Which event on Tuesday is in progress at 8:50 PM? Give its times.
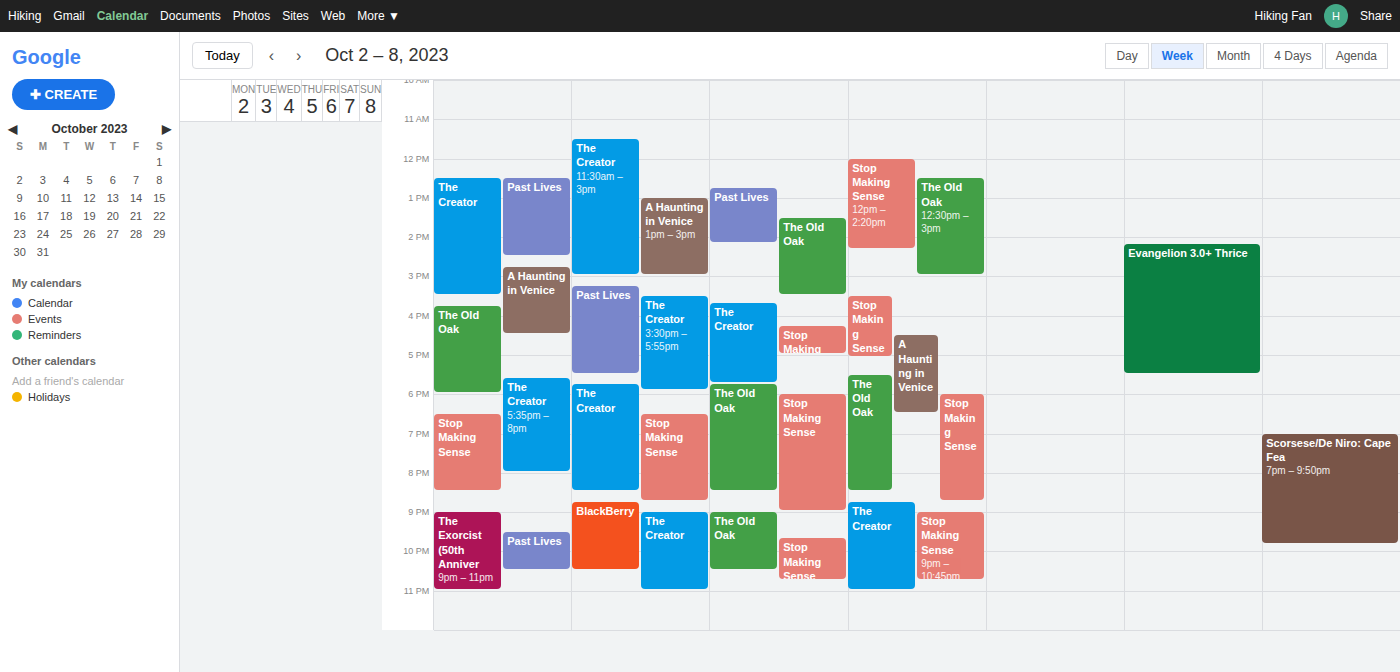
"BlackBerry", 8:45 PM to 10:30 PM